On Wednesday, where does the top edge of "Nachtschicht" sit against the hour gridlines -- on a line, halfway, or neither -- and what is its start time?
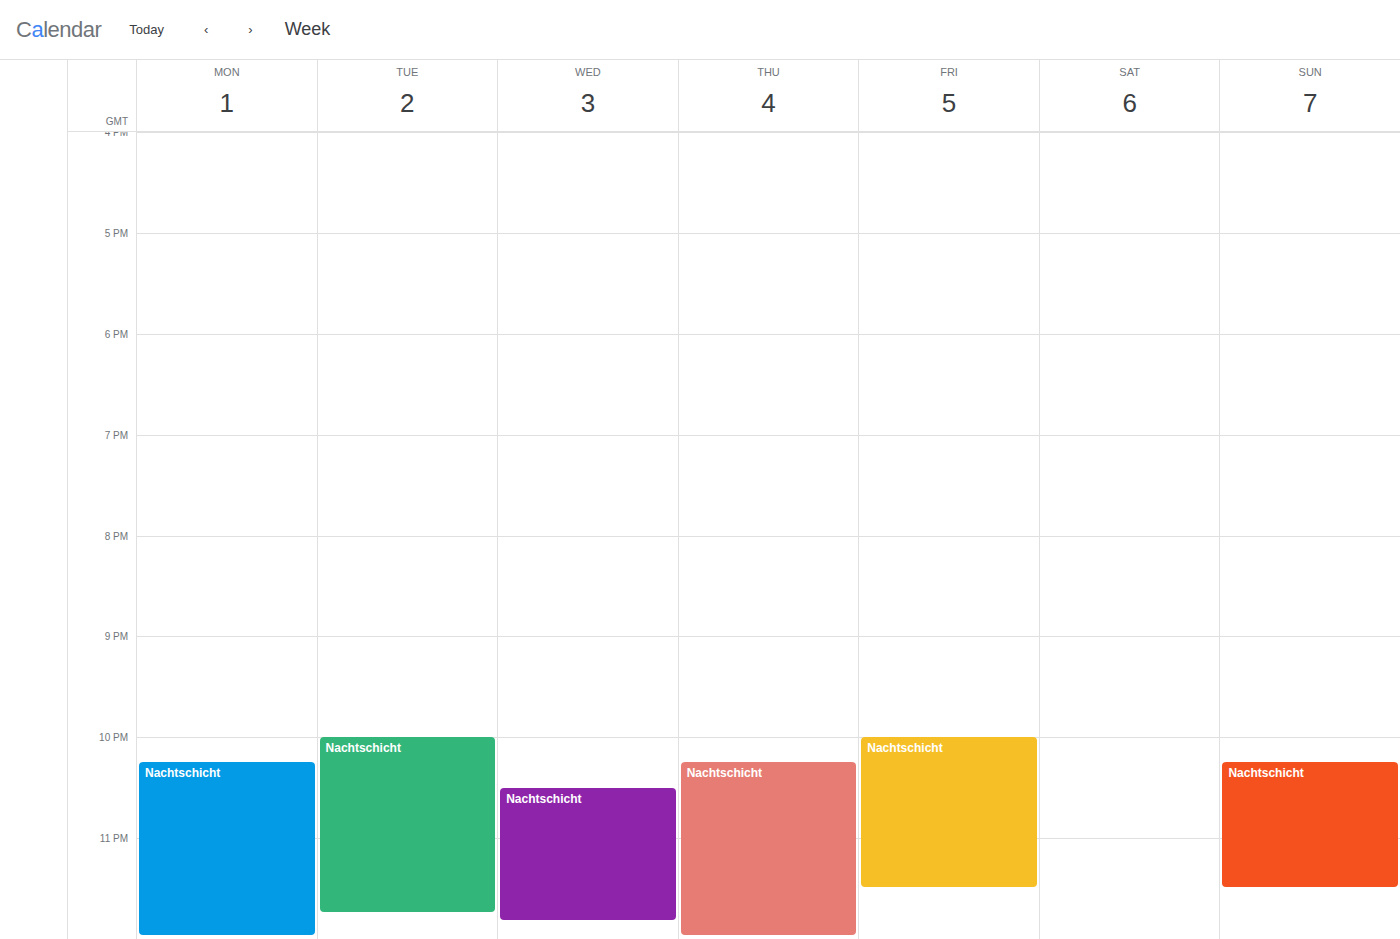
10:30 PM -- halfway between the 10 PM and 11 PM lines.